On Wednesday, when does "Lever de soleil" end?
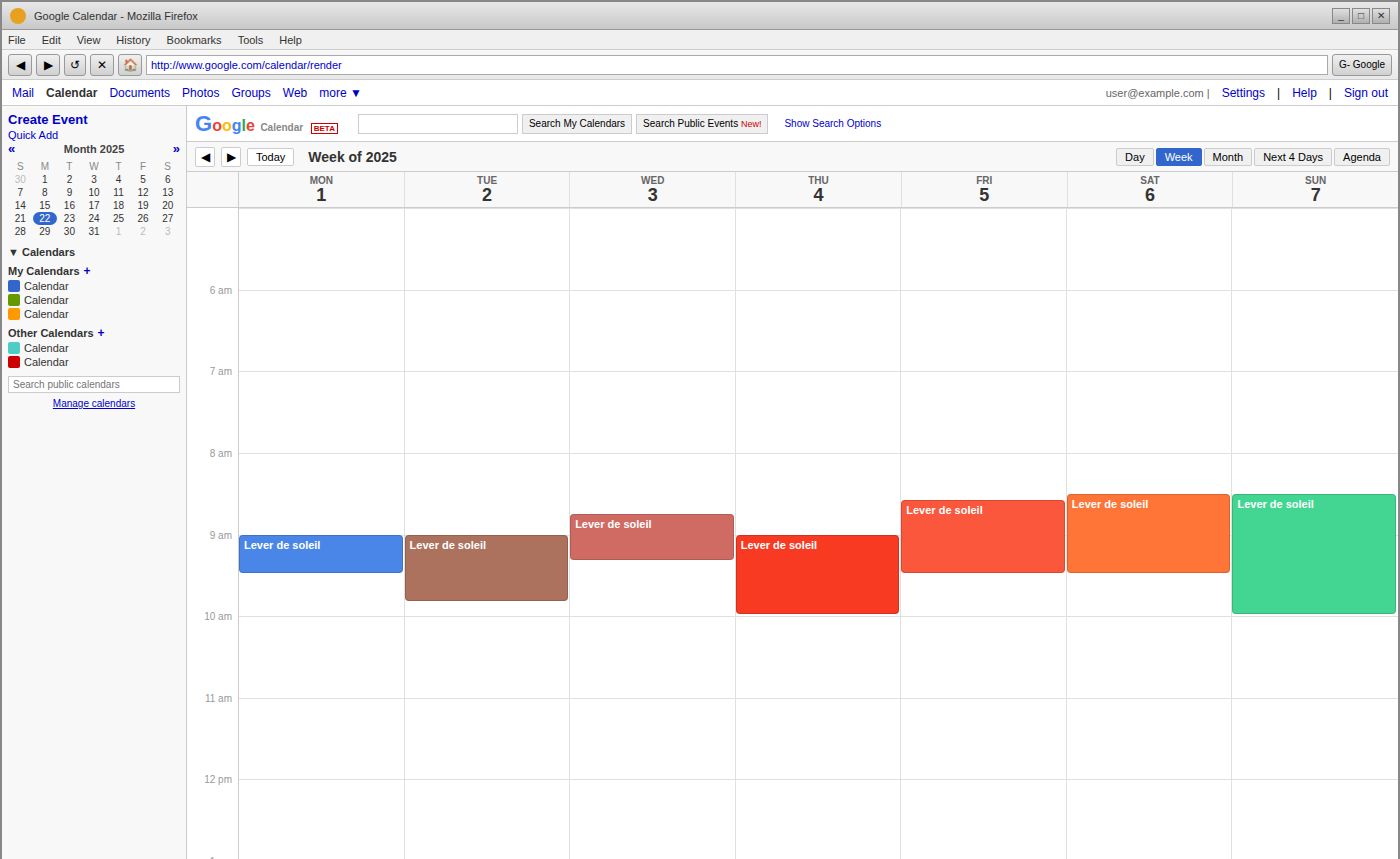
9:20 AM